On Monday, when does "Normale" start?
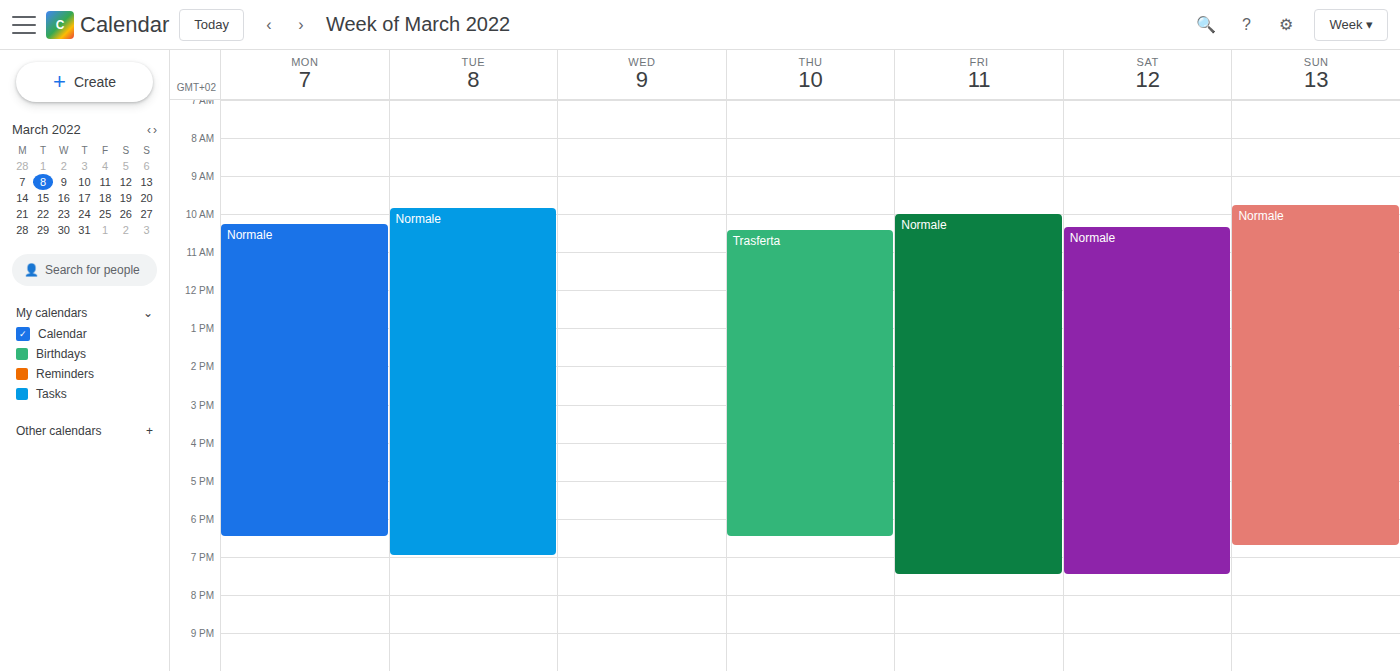
10:15 AM